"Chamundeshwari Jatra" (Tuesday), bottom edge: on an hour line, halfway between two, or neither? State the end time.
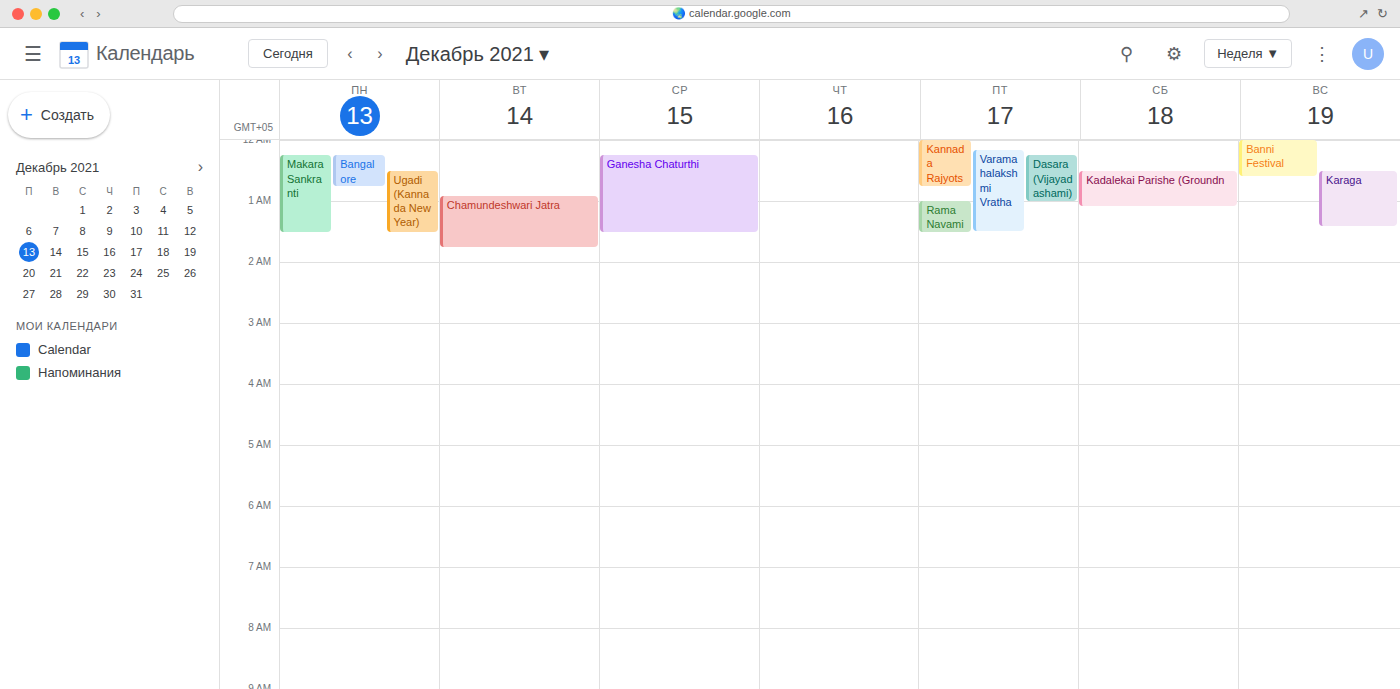
1:45 AM -- neither: three quarters of the way from the 1 AM line to the 2 AM line.